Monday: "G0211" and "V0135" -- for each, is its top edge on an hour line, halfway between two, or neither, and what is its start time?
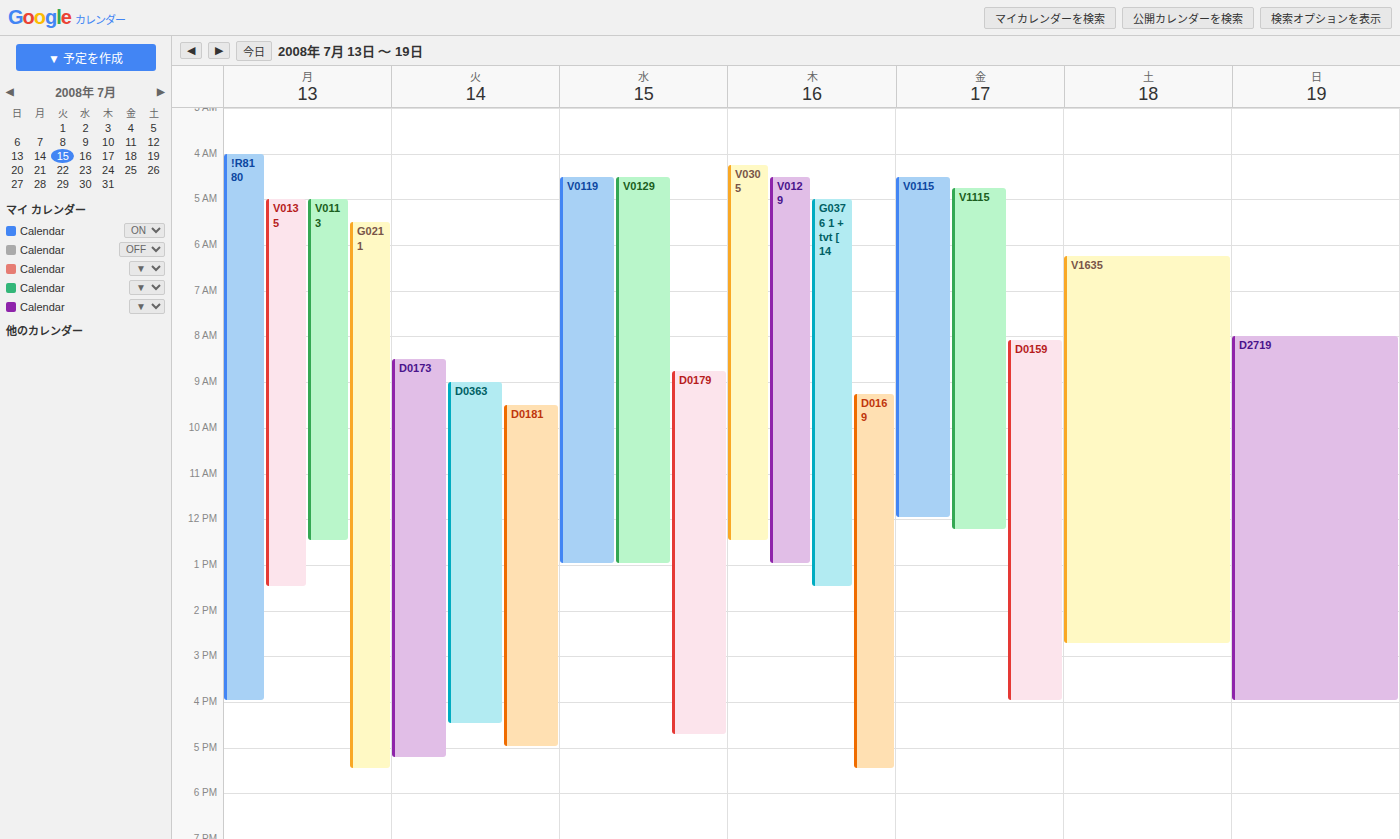
"G0211": 5:30 AM, halfway between the 5 AM and 6 AM lines. "V0135": 5:00 AM, exactly on the 5 AM line.